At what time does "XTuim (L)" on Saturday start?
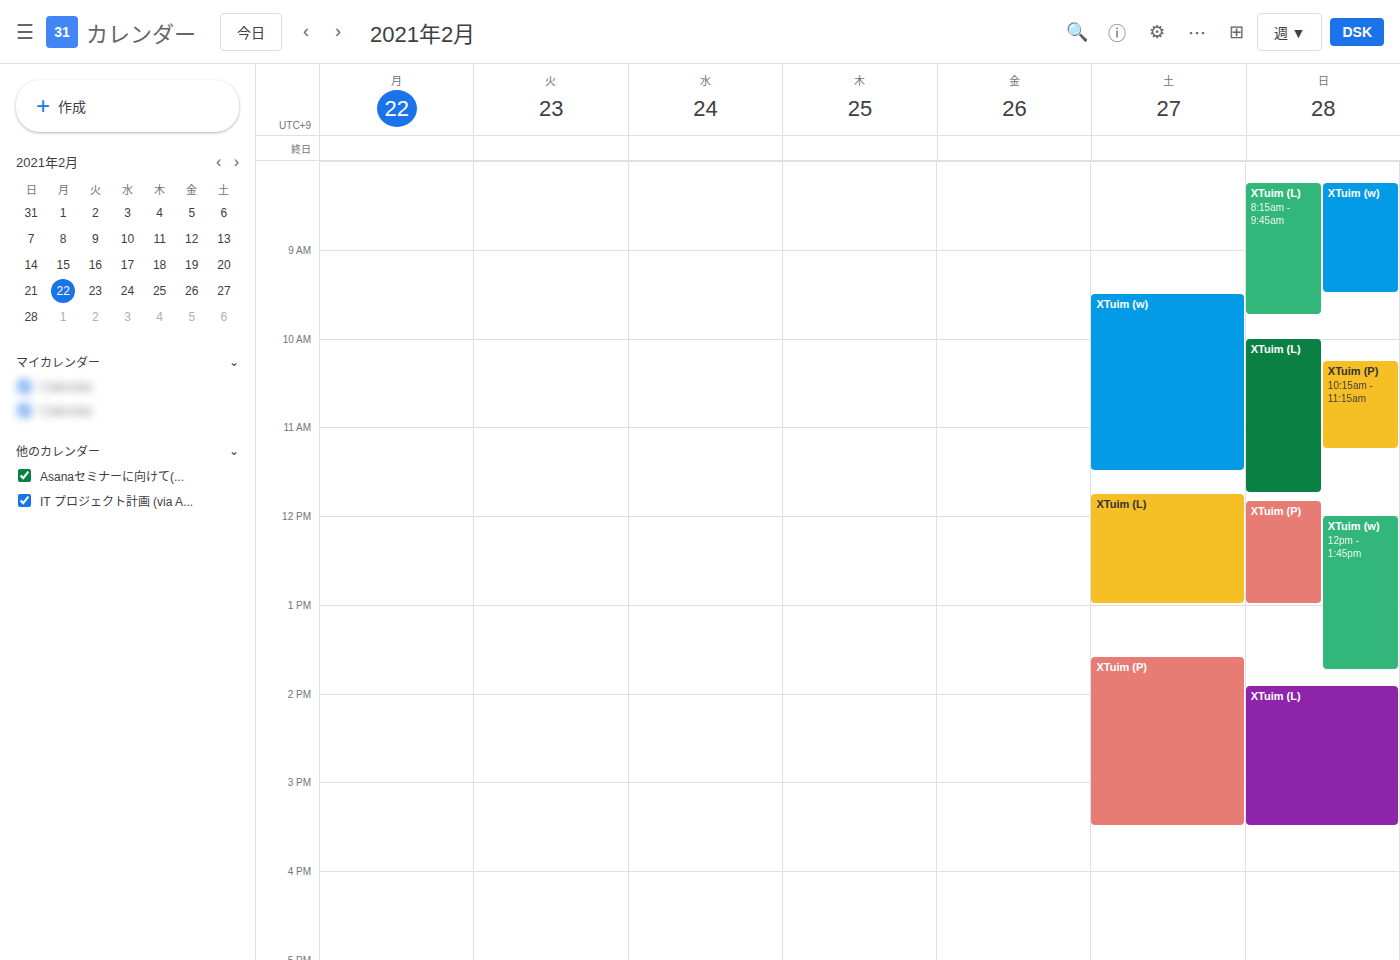
11:45 AM